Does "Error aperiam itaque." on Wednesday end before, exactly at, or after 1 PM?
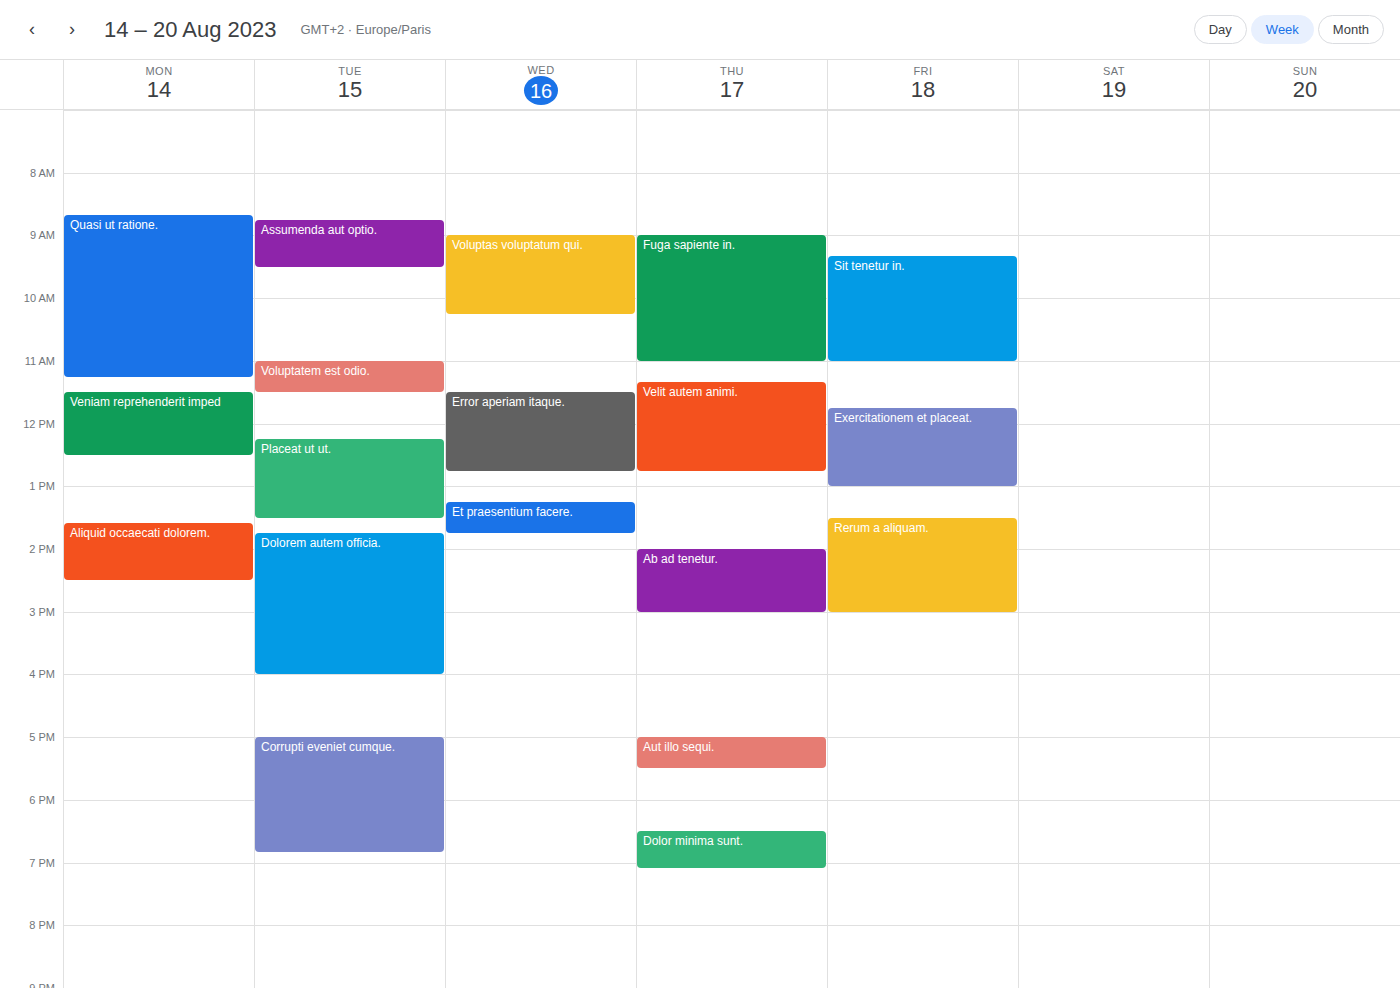
12:45 PM -- before 1 PM, 15 minutes above the 1 PM line.